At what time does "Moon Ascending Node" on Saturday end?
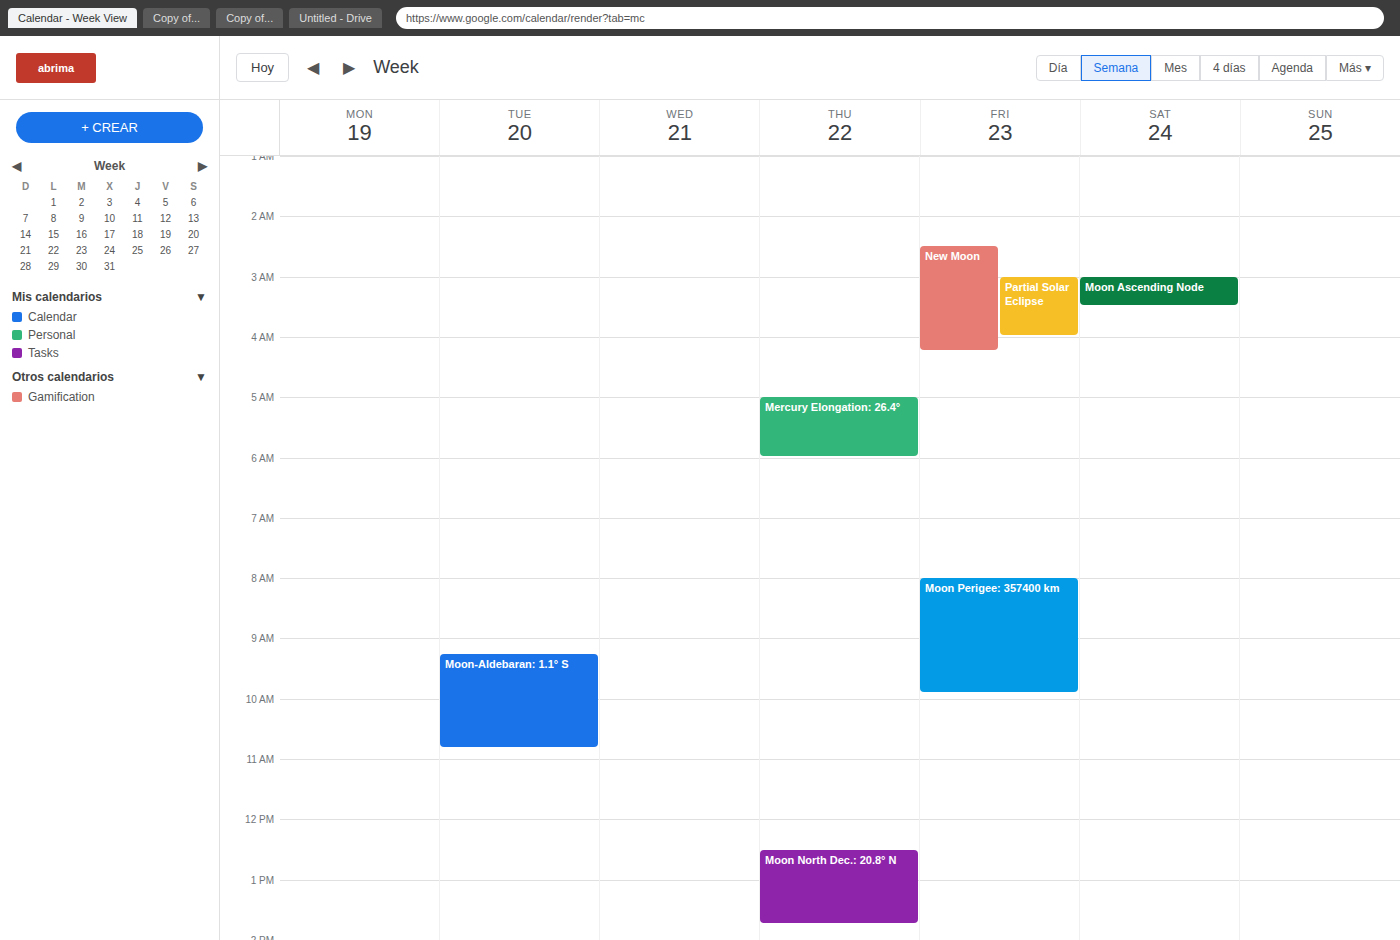
3:30 AM